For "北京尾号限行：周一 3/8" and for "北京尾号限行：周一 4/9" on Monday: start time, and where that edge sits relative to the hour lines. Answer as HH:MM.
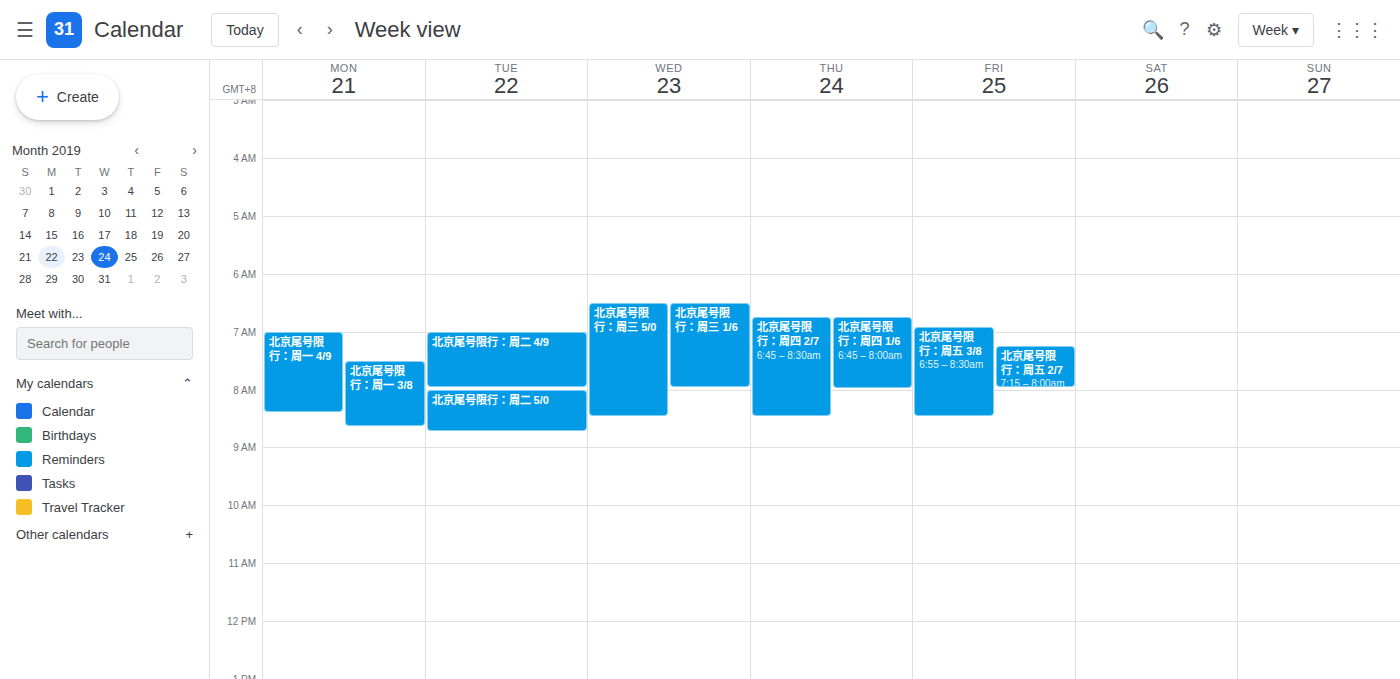
"北京尾号限行：周一 3/8": 07:30, halfway between the 07:00 and 08:00 lines. "北京尾号限行：周一 4/9": 07:00, exactly on the 07:00 line.